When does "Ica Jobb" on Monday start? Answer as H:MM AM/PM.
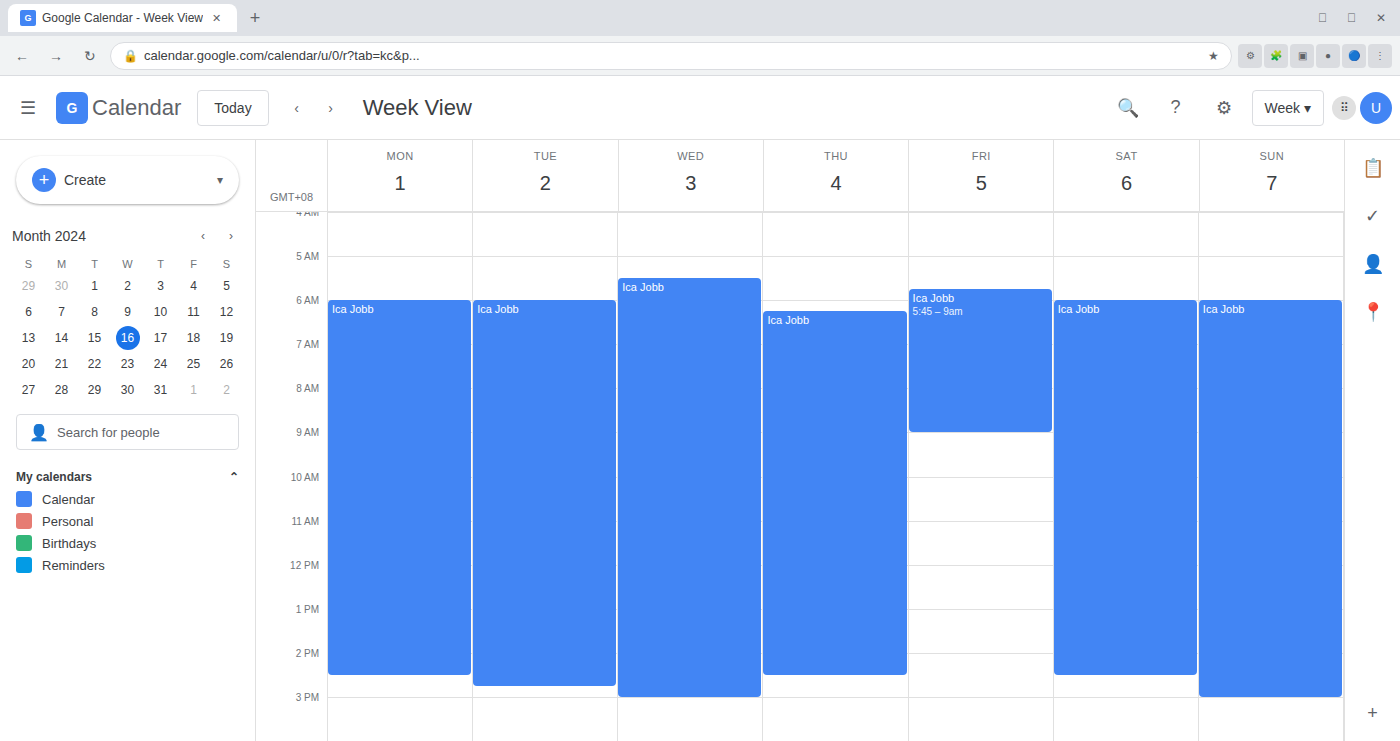
6:00 AM